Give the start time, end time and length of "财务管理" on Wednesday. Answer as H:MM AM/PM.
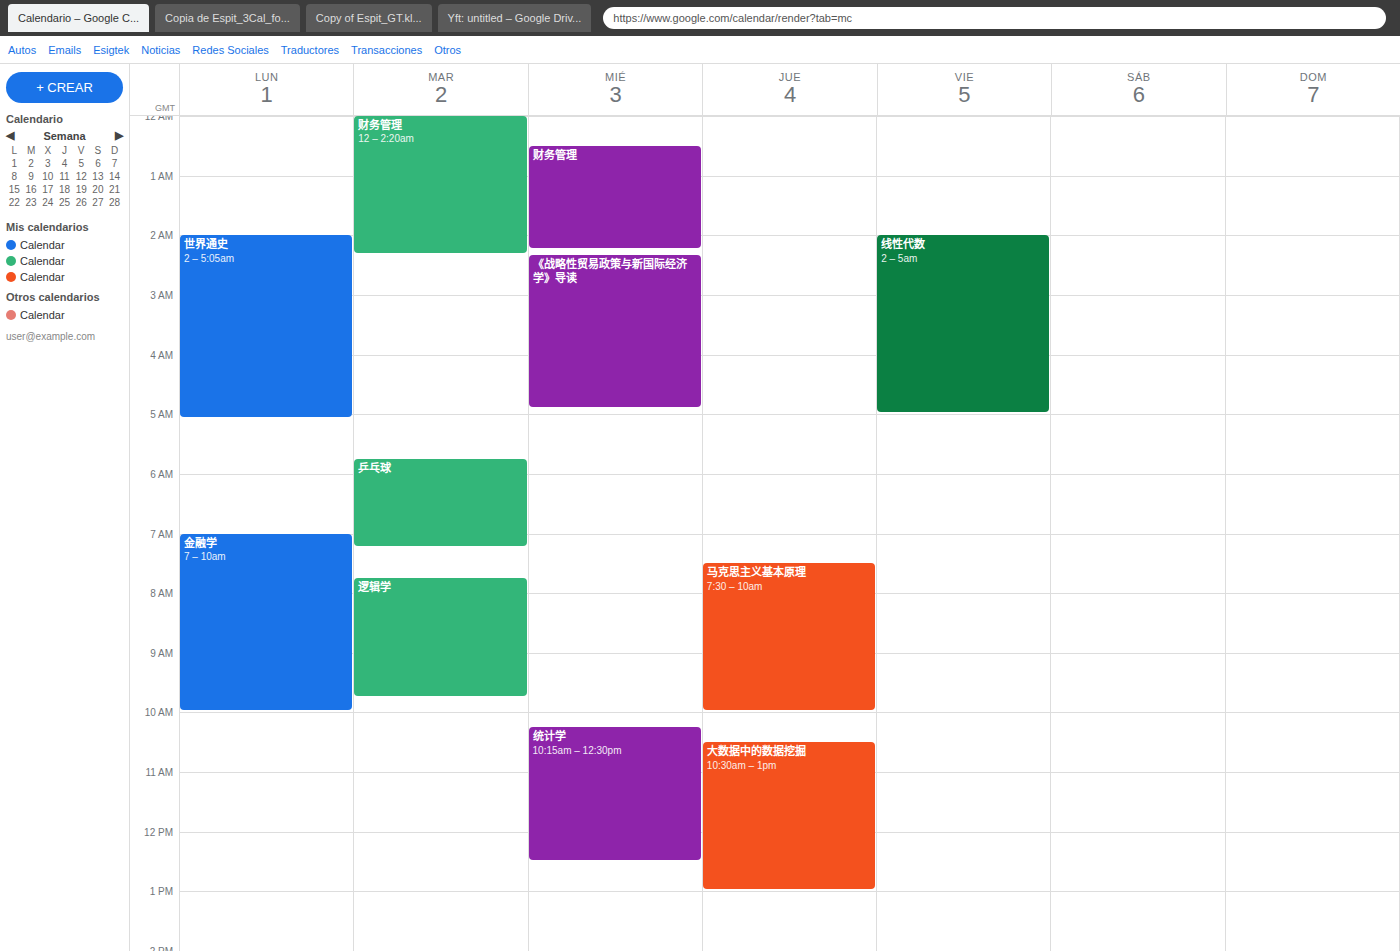
12:30 AM to 2:15 AM, 1 hour 45 minutes